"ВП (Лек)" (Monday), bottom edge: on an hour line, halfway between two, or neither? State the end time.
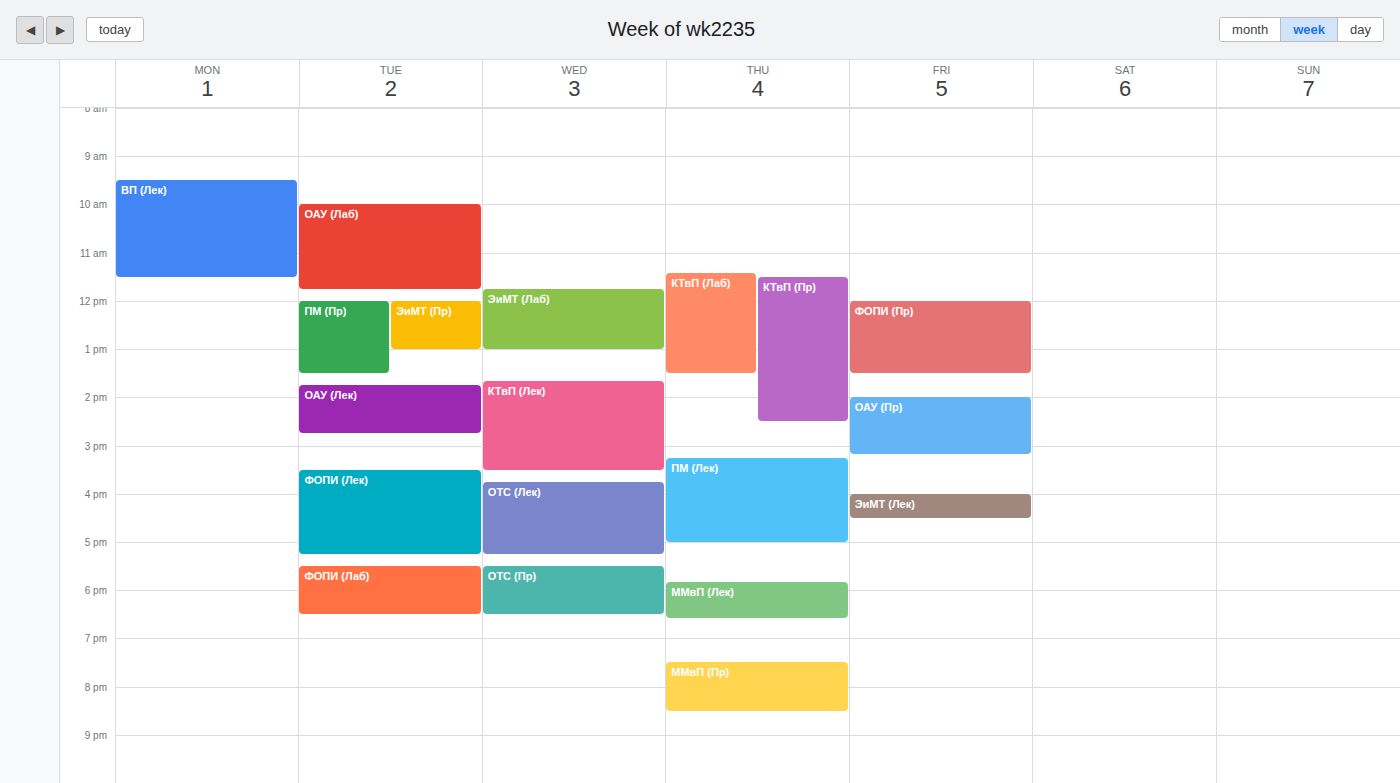
11:30 AM -- halfway between the 11 AM and 12 PM lines.